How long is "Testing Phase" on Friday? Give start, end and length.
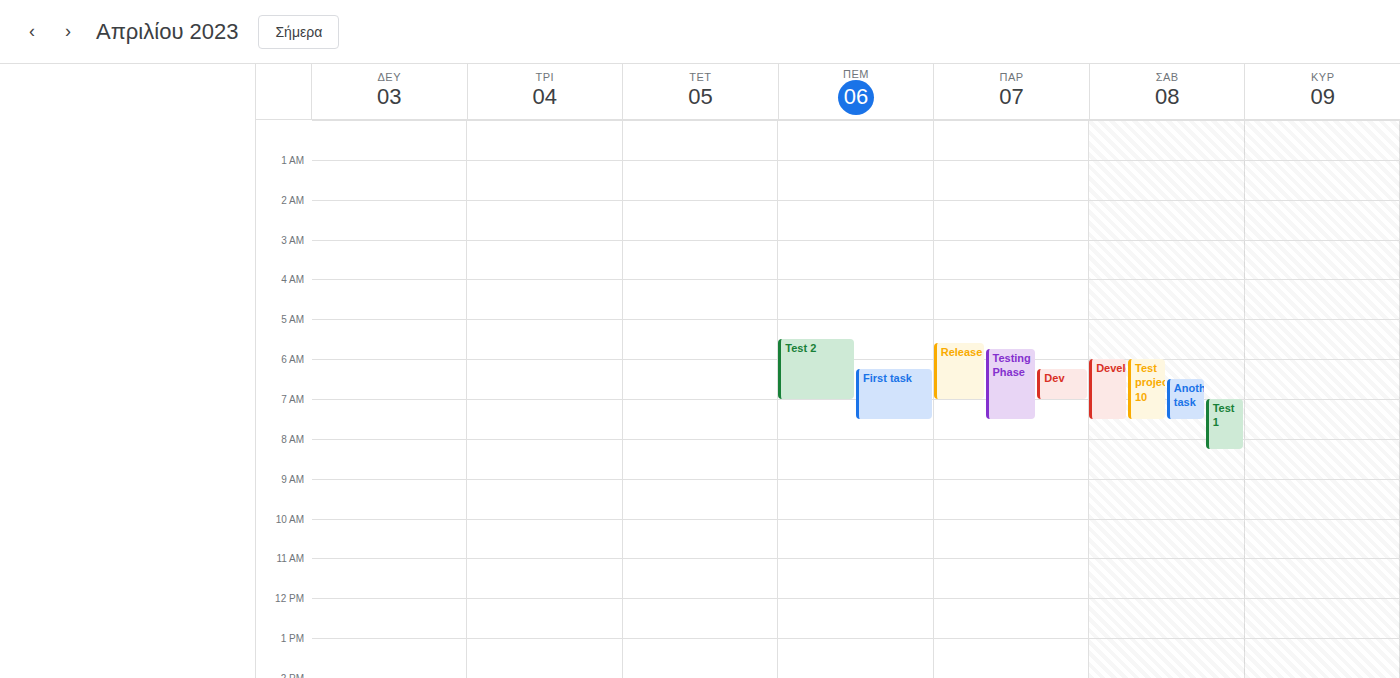
5:45 AM to 7:30 AM, 1 hour 45 minutes